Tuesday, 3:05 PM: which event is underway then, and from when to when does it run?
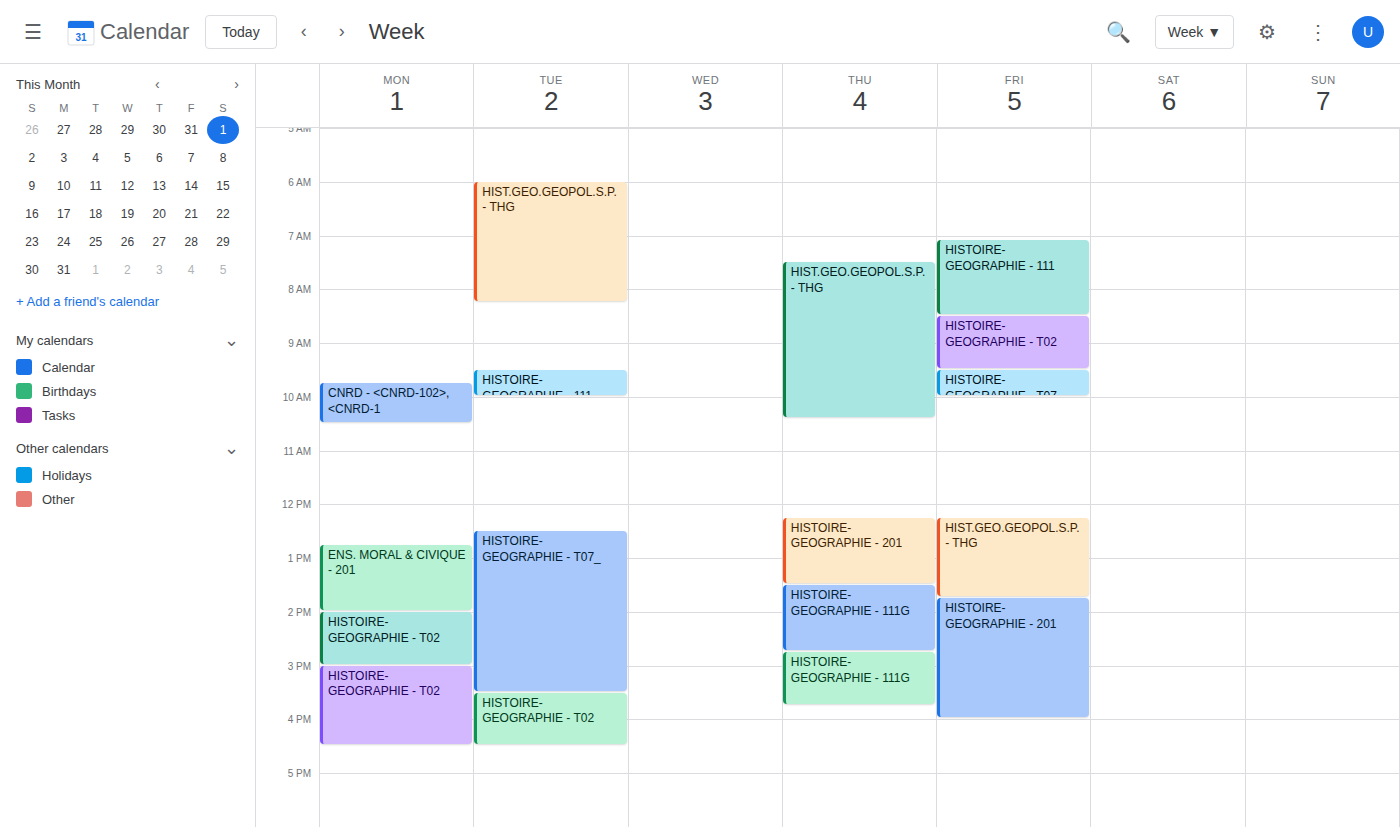
"HISTOIRE-GEOGRAPHIE - T07_", 12:30 PM to 3:30 PM